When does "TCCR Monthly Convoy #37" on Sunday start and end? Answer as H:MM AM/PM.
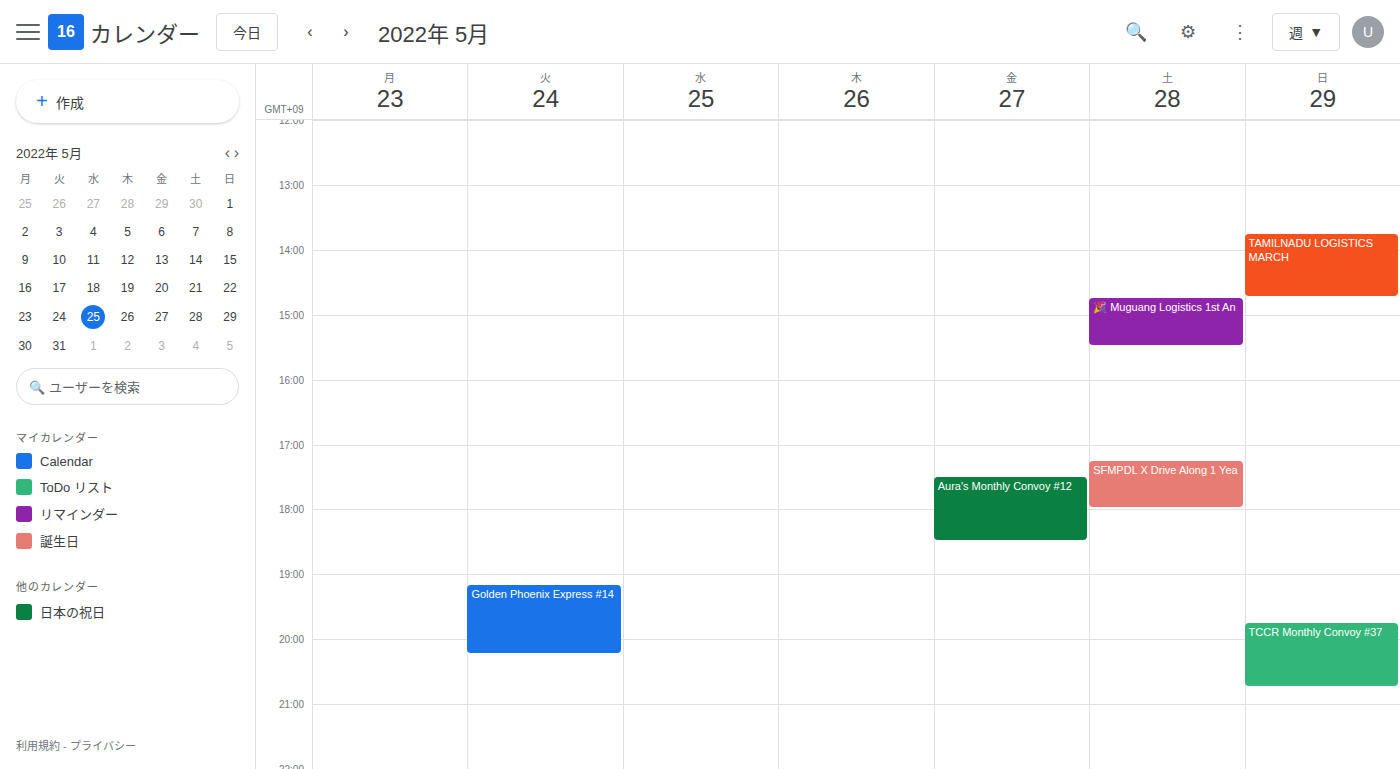
7:45 PM to 8:45 PM